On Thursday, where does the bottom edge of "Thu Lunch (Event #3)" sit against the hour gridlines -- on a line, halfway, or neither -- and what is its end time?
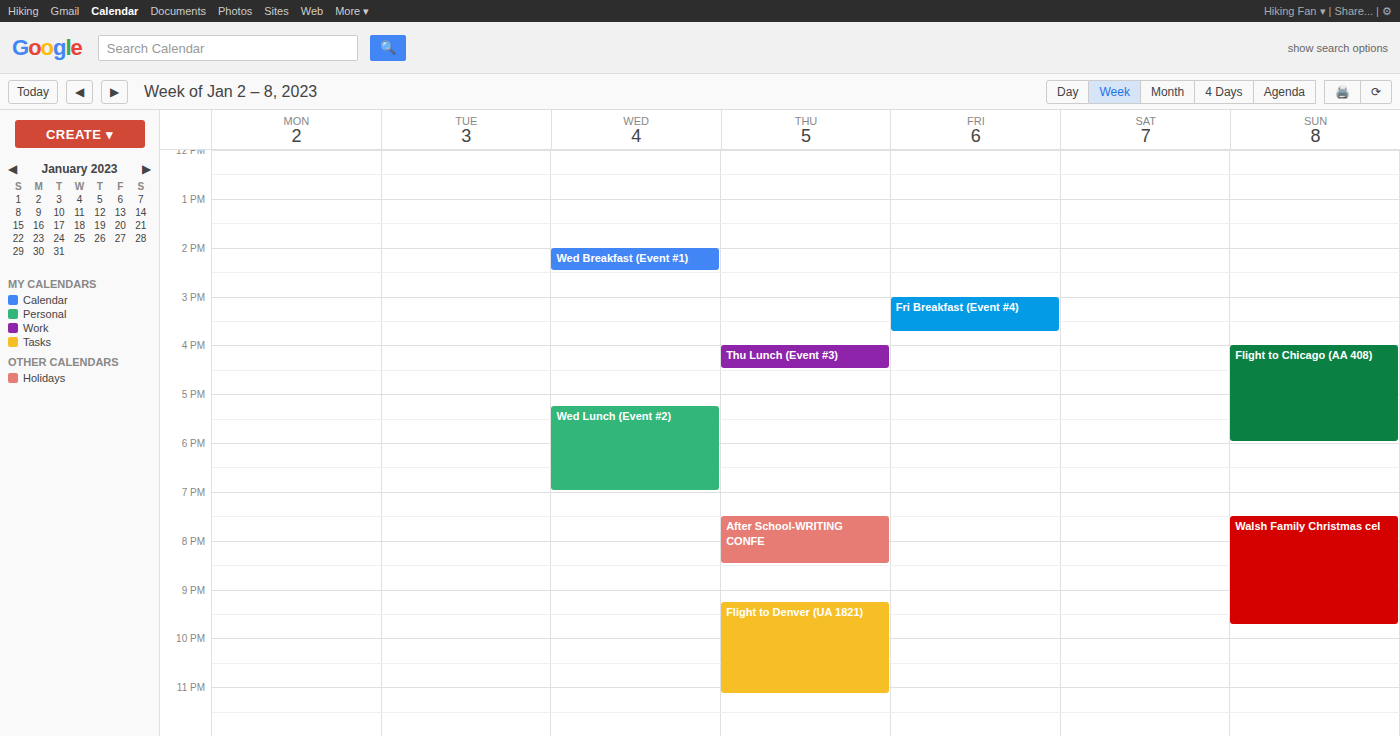
4:30 PM -- halfway between the 4 PM and 5 PM lines.